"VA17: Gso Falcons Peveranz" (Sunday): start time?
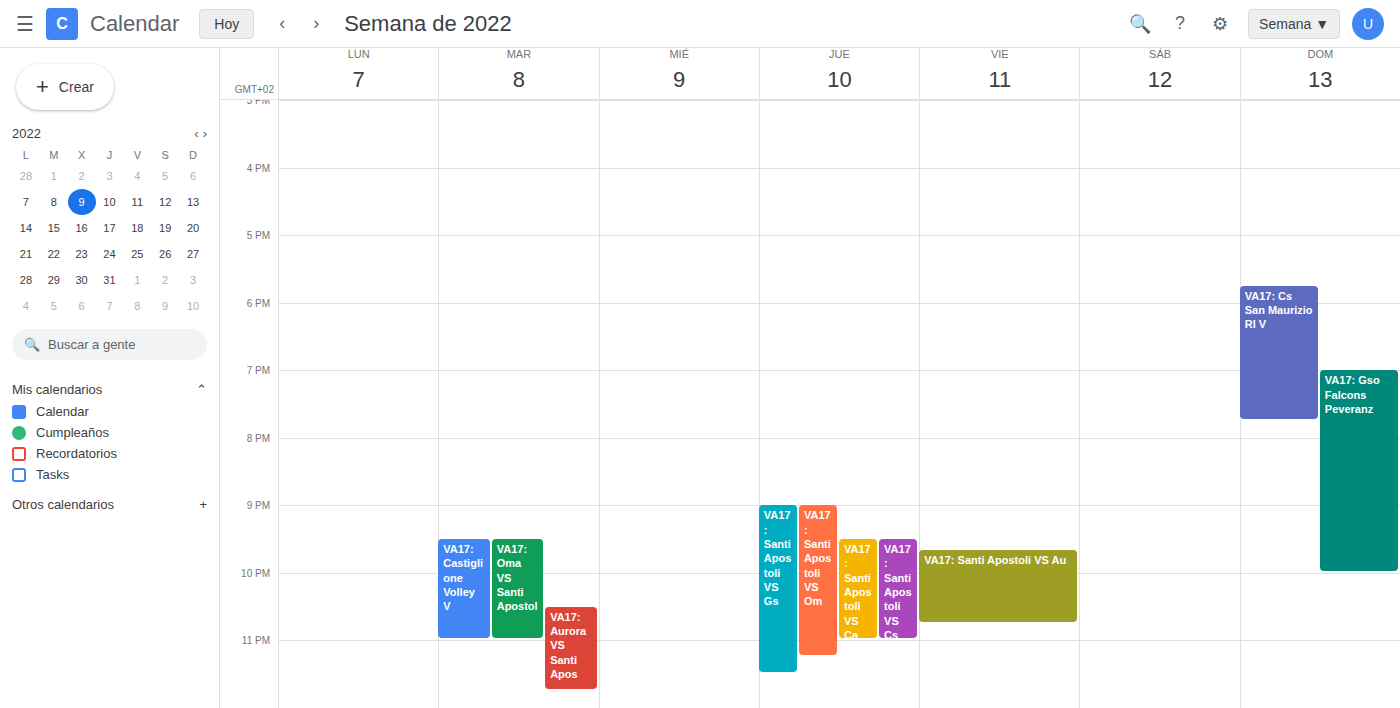
7:00 PM